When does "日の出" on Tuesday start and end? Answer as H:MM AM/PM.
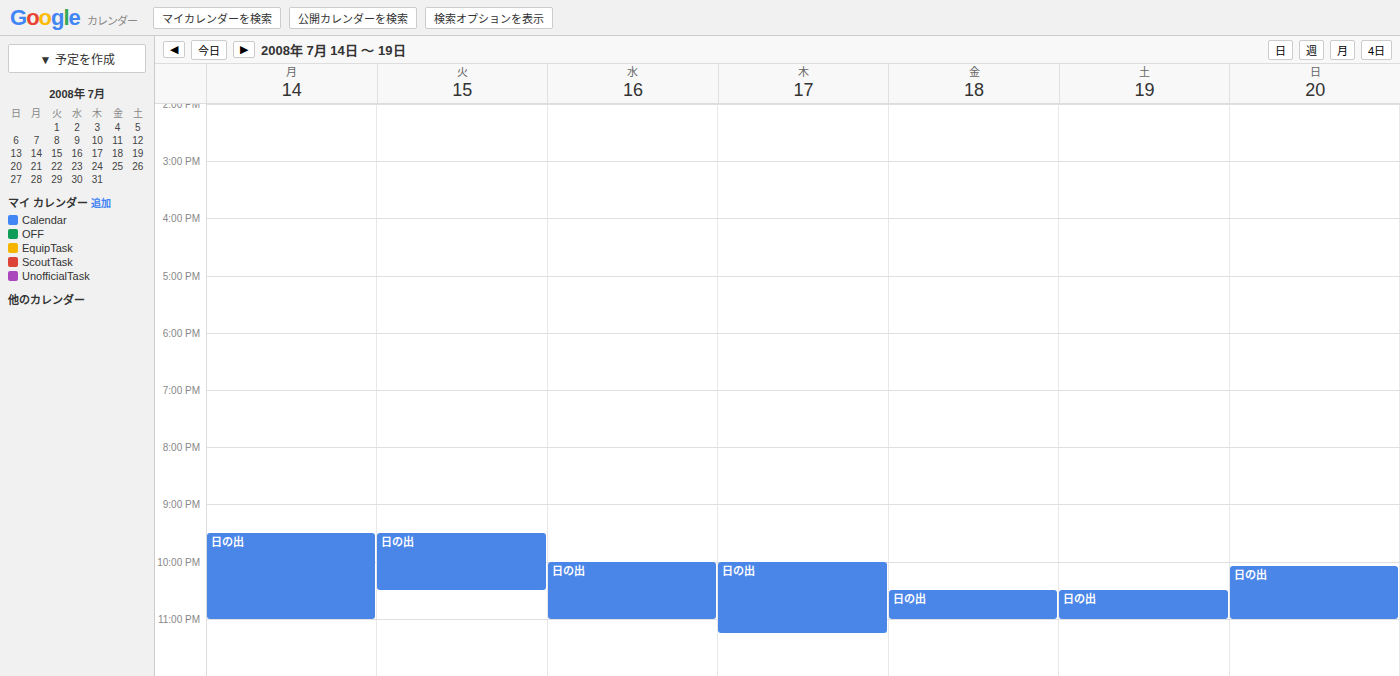
9:30 PM to 10:30 PM